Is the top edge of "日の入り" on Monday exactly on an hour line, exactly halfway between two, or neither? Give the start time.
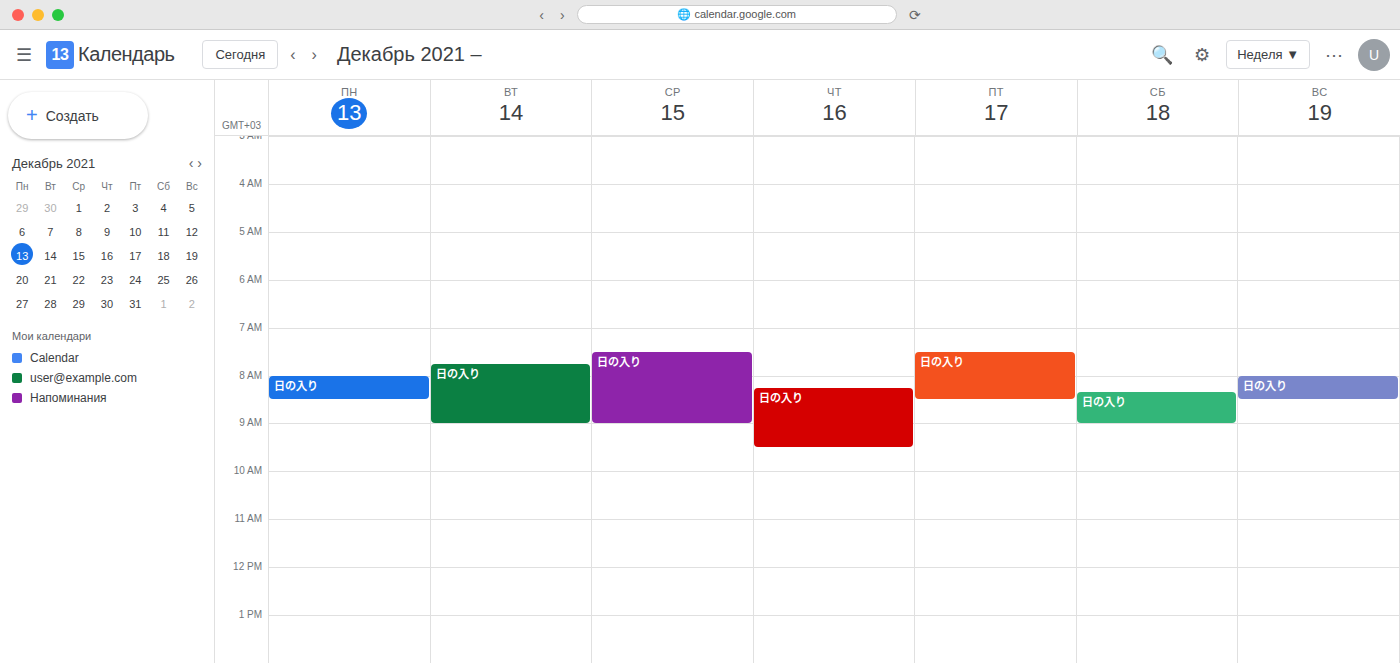
8:00 AM -- exactly on the 8 AM line.